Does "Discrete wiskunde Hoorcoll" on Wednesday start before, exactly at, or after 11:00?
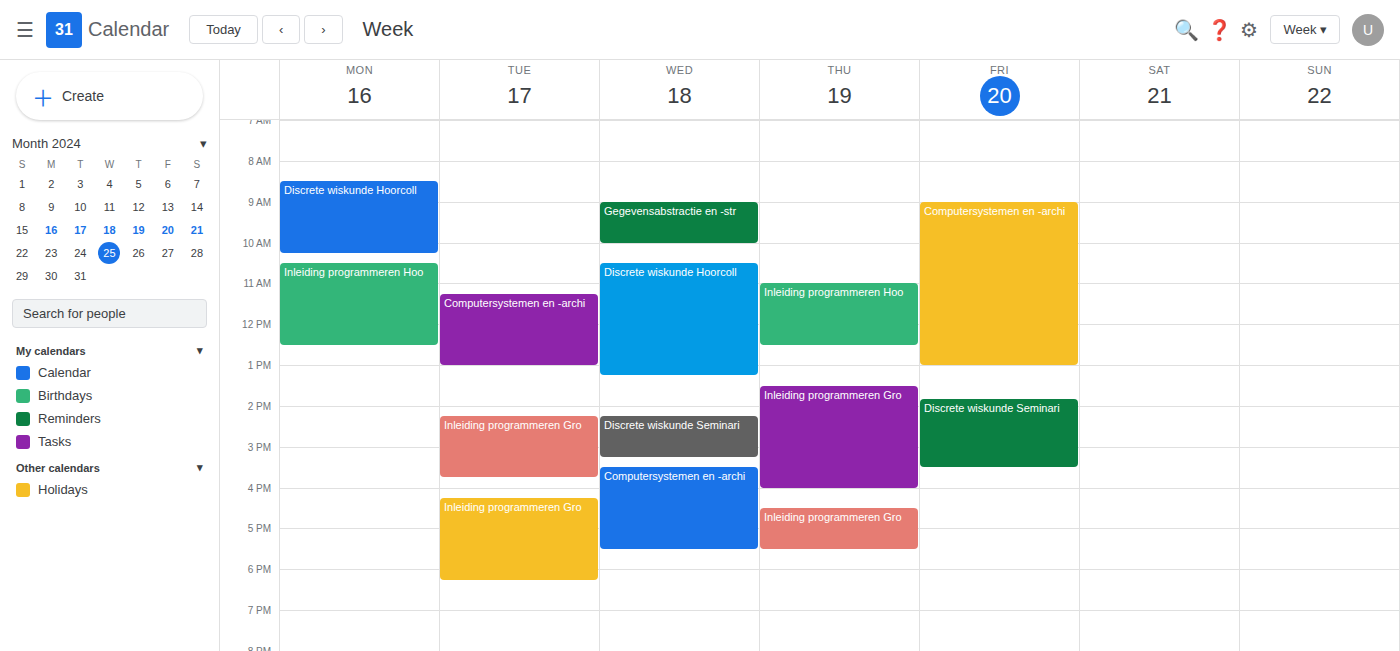
10:30 -- before 11:00, 30 minutes above the 11:00 line.